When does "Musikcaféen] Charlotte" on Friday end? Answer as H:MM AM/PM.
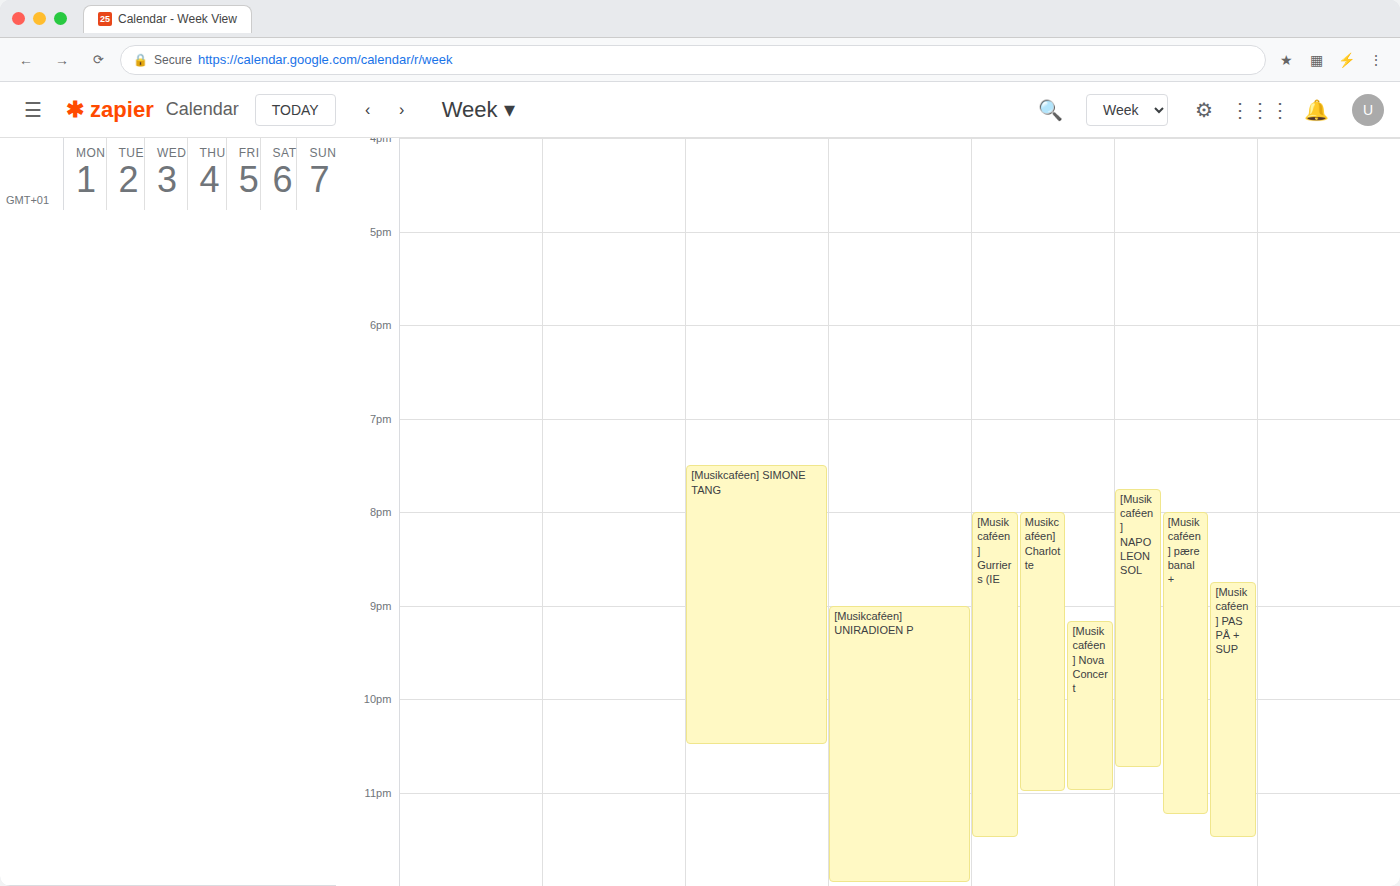
11:00 PM